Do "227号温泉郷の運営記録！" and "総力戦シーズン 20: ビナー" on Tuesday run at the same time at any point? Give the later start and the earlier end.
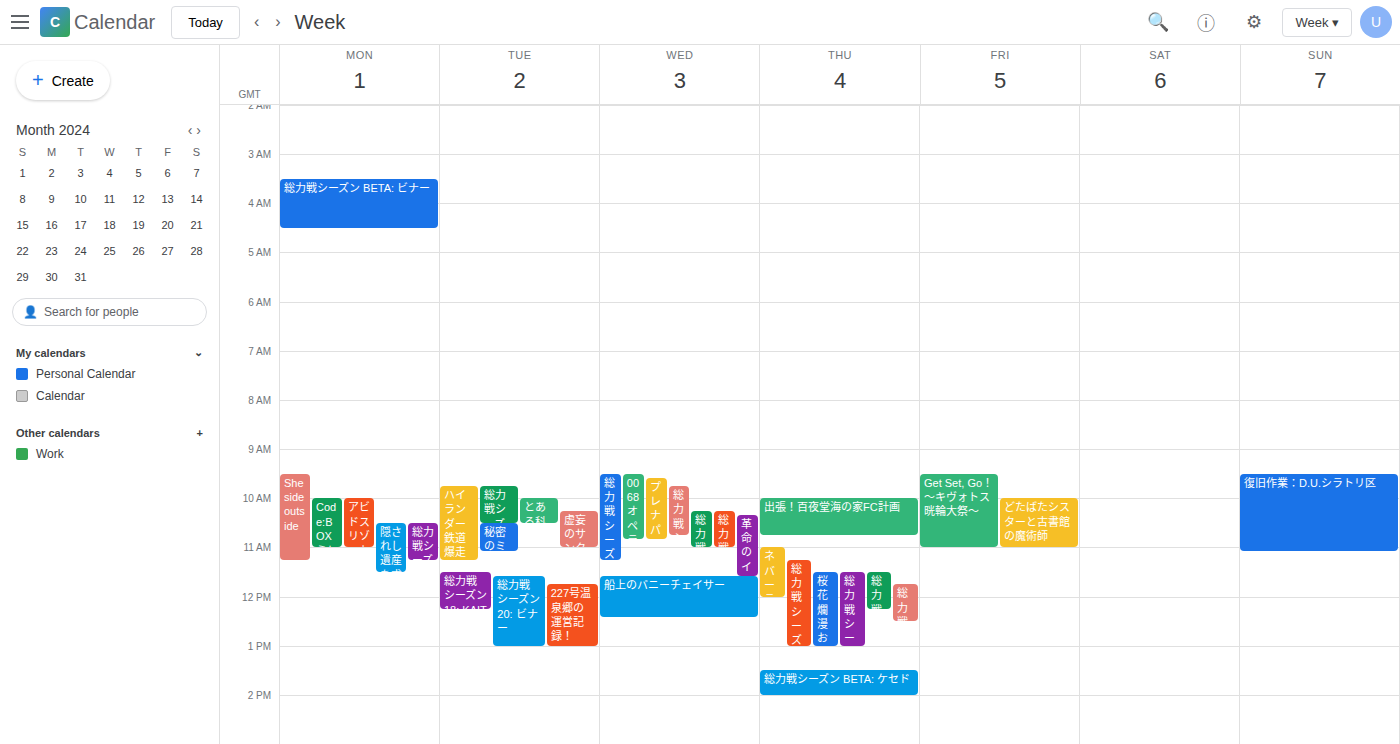
"227号温泉郷の運営記録！" runs 11:45 AM to 1:00 PM, inside "総力戦シーズン 20: ビナー" -- they overlap.